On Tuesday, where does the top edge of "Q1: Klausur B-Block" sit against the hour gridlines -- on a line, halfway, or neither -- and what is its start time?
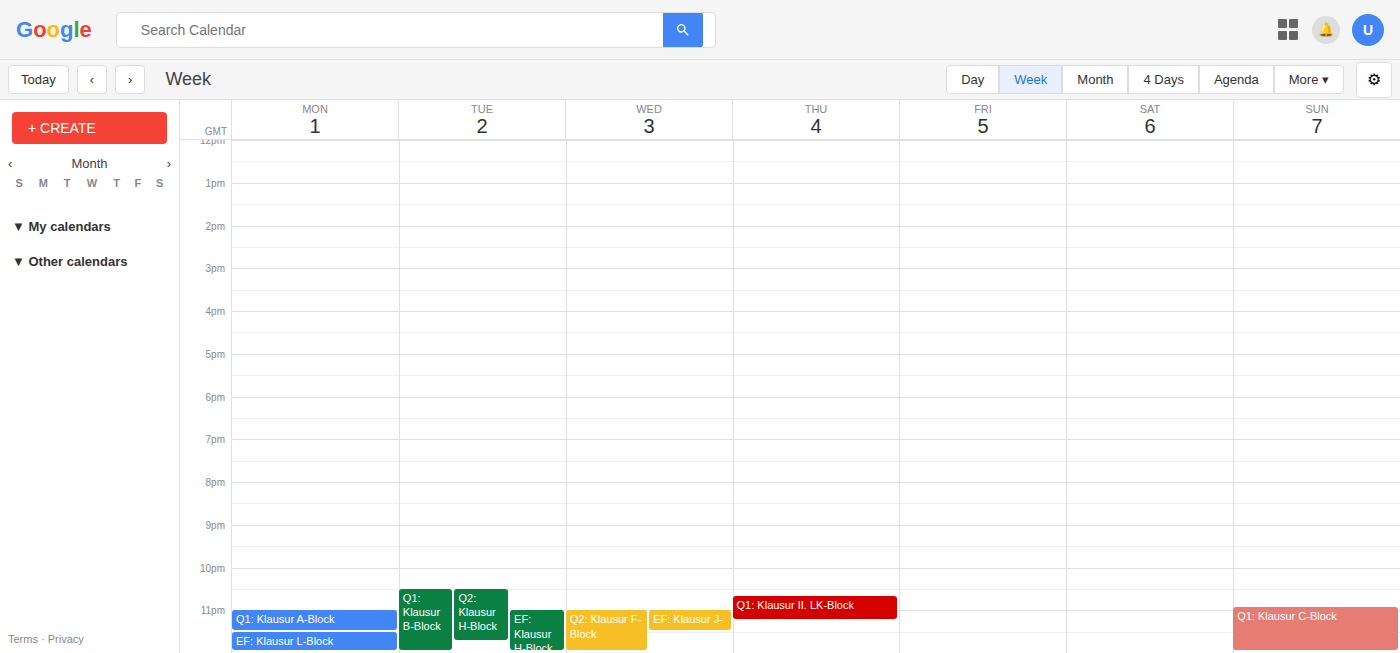
10:30 PM -- halfway between the 10 PM and 11 PM lines.